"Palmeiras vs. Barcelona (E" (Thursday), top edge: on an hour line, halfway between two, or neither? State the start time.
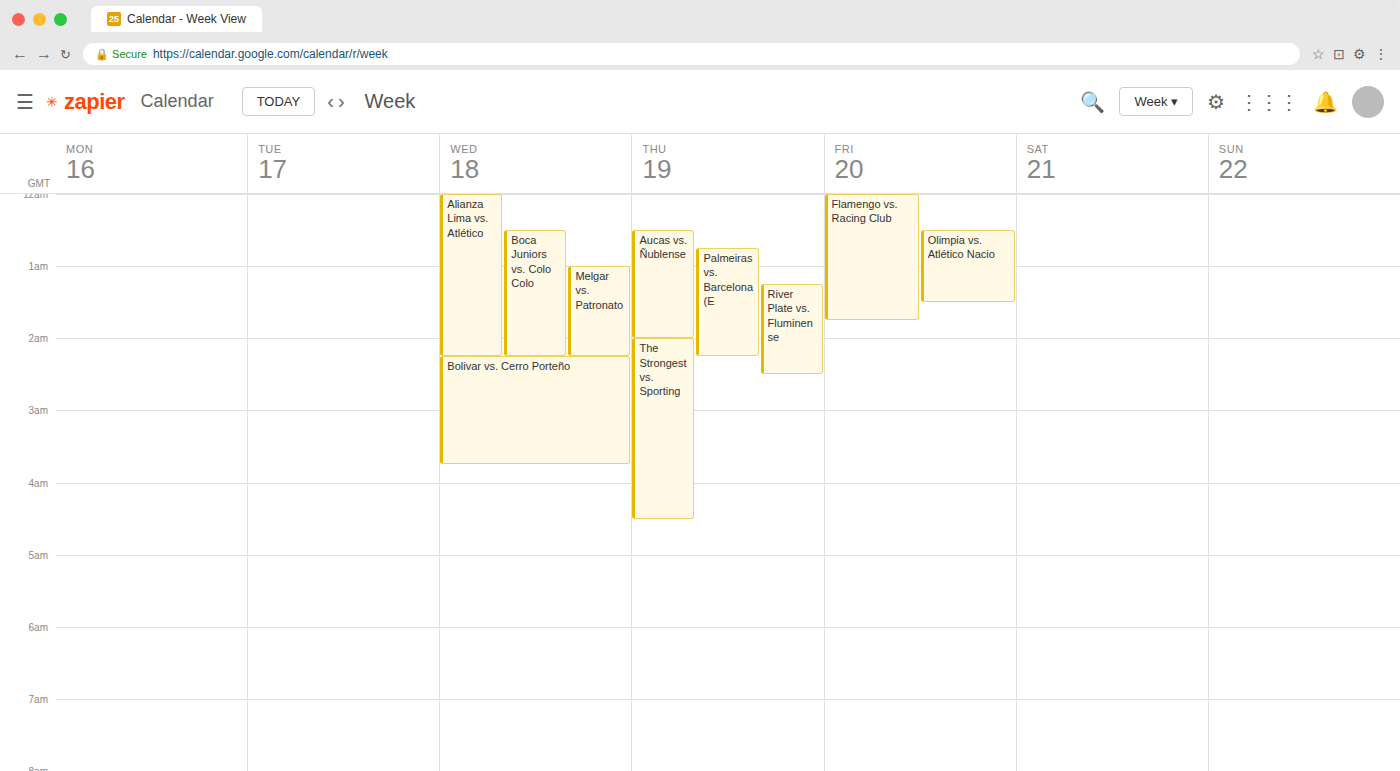
12:45 AM -- neither: three quarters of the way from the 12 AM line to the 1 AM line.